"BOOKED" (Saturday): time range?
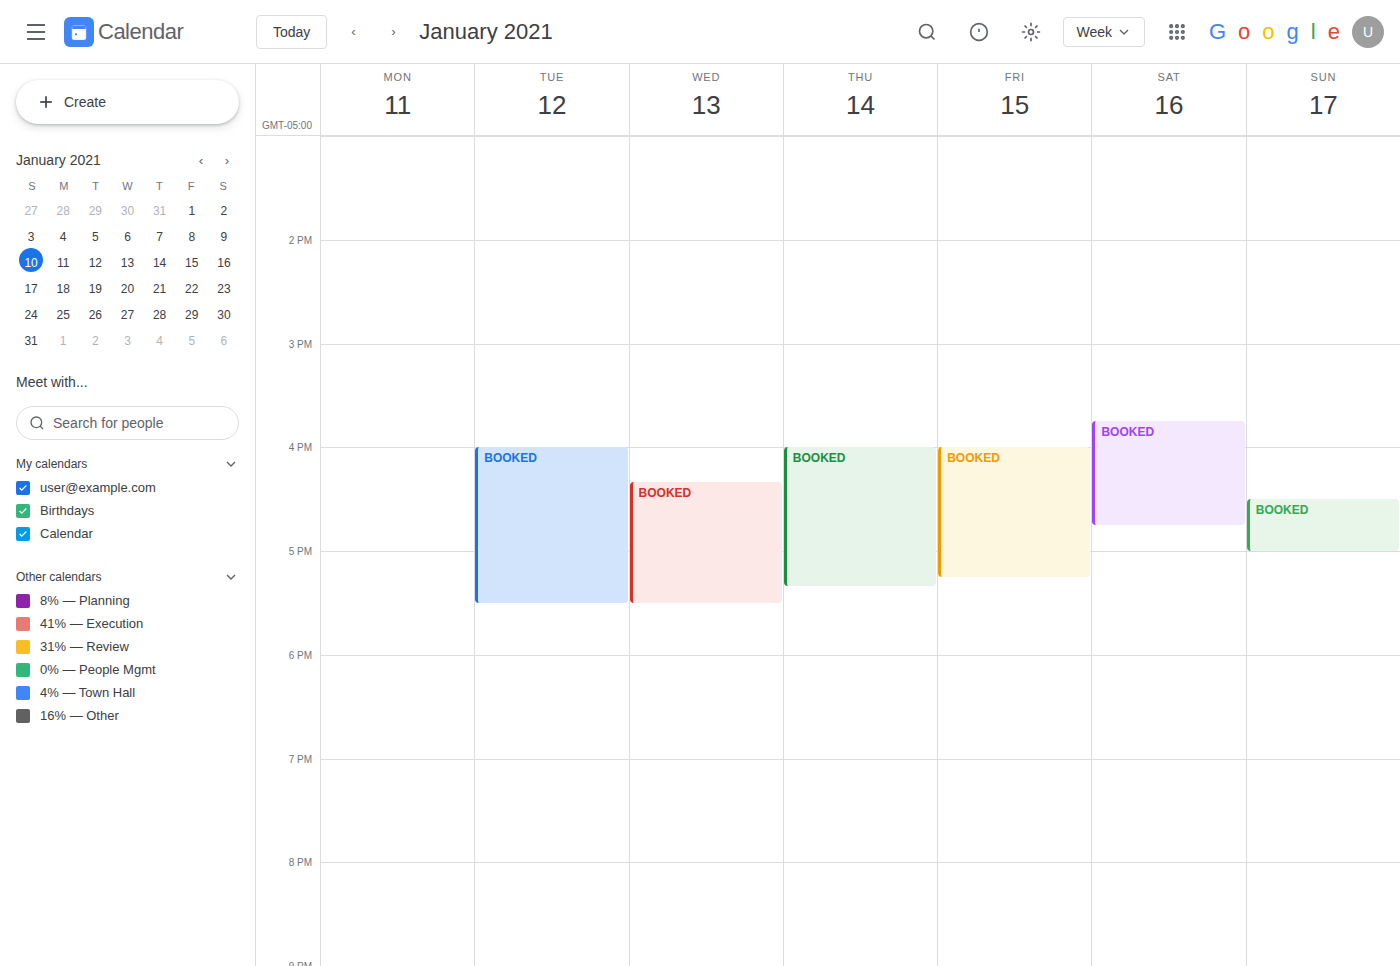
3:45 PM to 4:45 PM